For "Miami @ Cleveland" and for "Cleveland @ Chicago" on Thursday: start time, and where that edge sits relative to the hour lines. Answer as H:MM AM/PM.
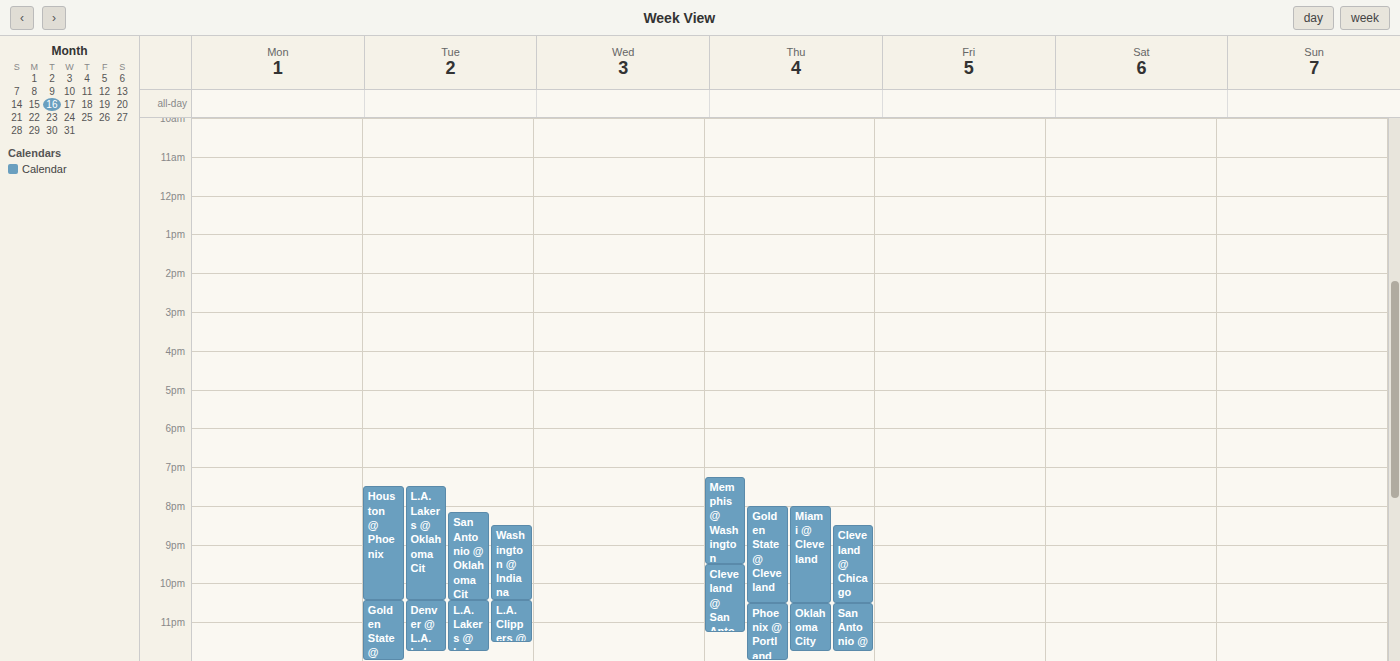
"Miami @ Cleveland": 8:00 PM, exactly on the 8 PM line. "Cleveland @ Chicago": 8:30 PM, halfway between the 8 PM and 9 PM lines.